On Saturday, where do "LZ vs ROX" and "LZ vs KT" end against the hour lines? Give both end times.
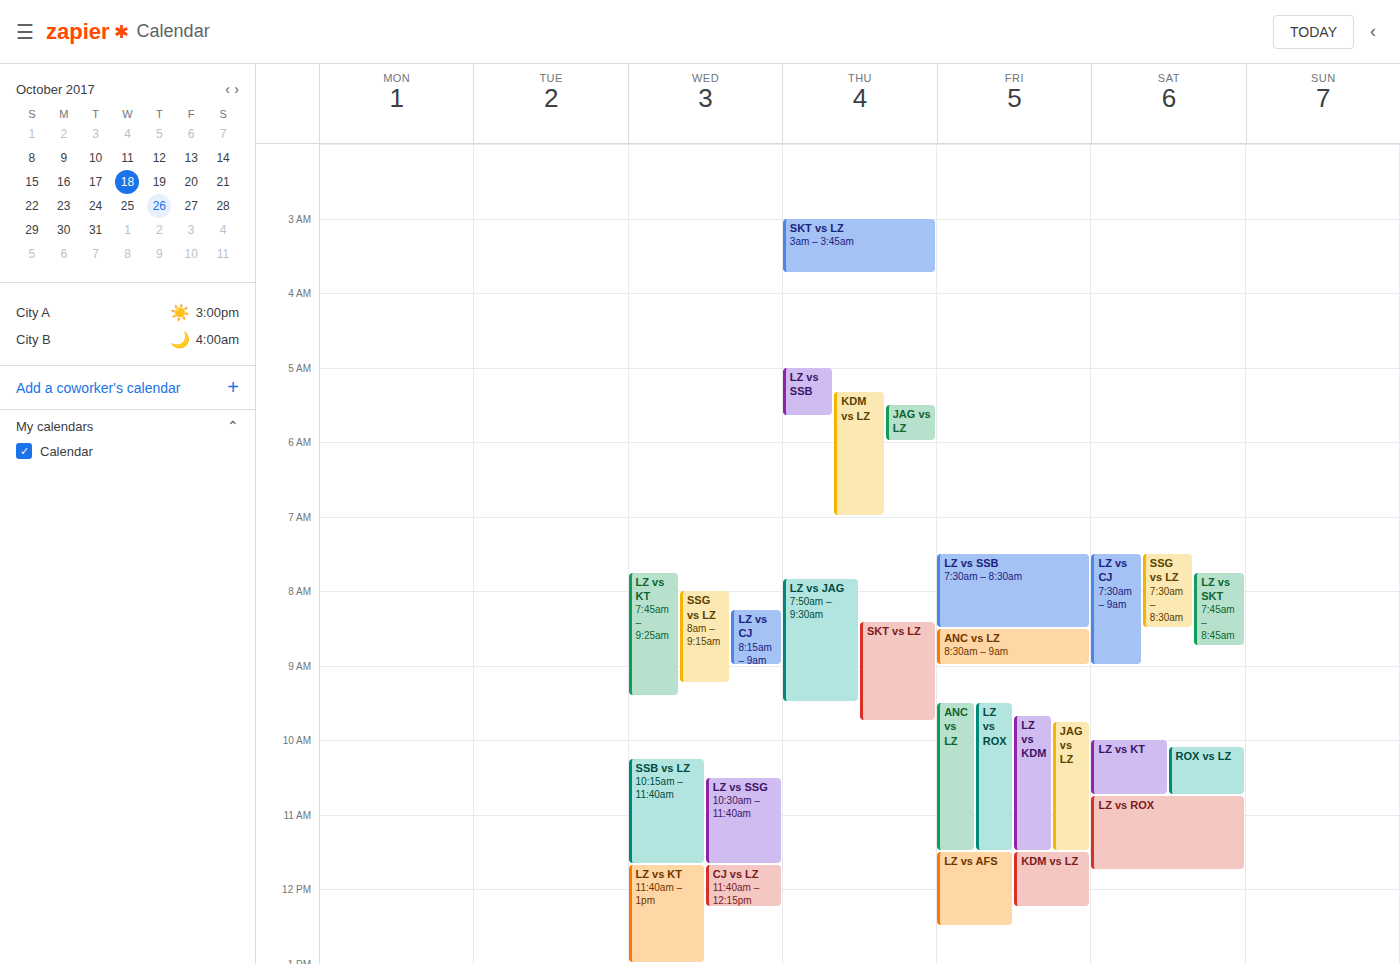
"LZ vs ROX": 11:45 AM, neither: three quarters of the way from the 11 AM line to the 12 PM line. "LZ vs KT": 10:45 AM, neither: three quarters of the way from the 10 AM line to the 11 AM line.